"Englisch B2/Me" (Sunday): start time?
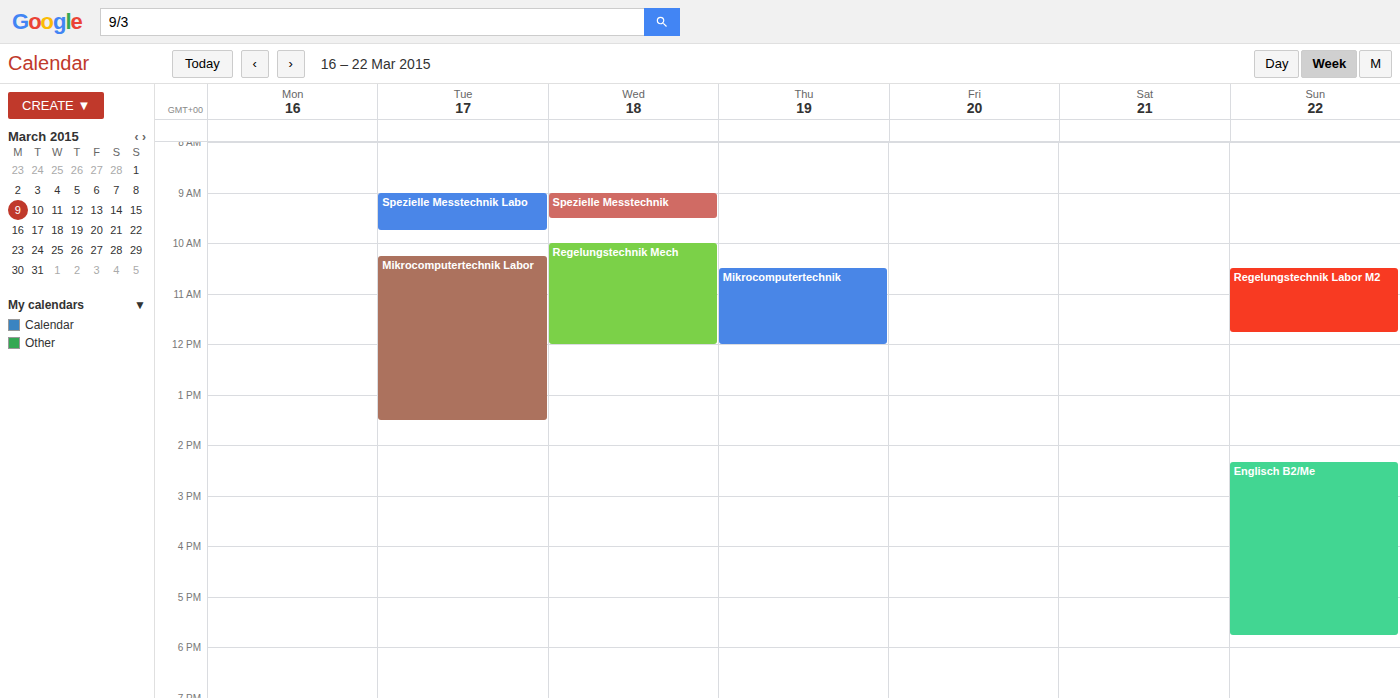
2:20 PM